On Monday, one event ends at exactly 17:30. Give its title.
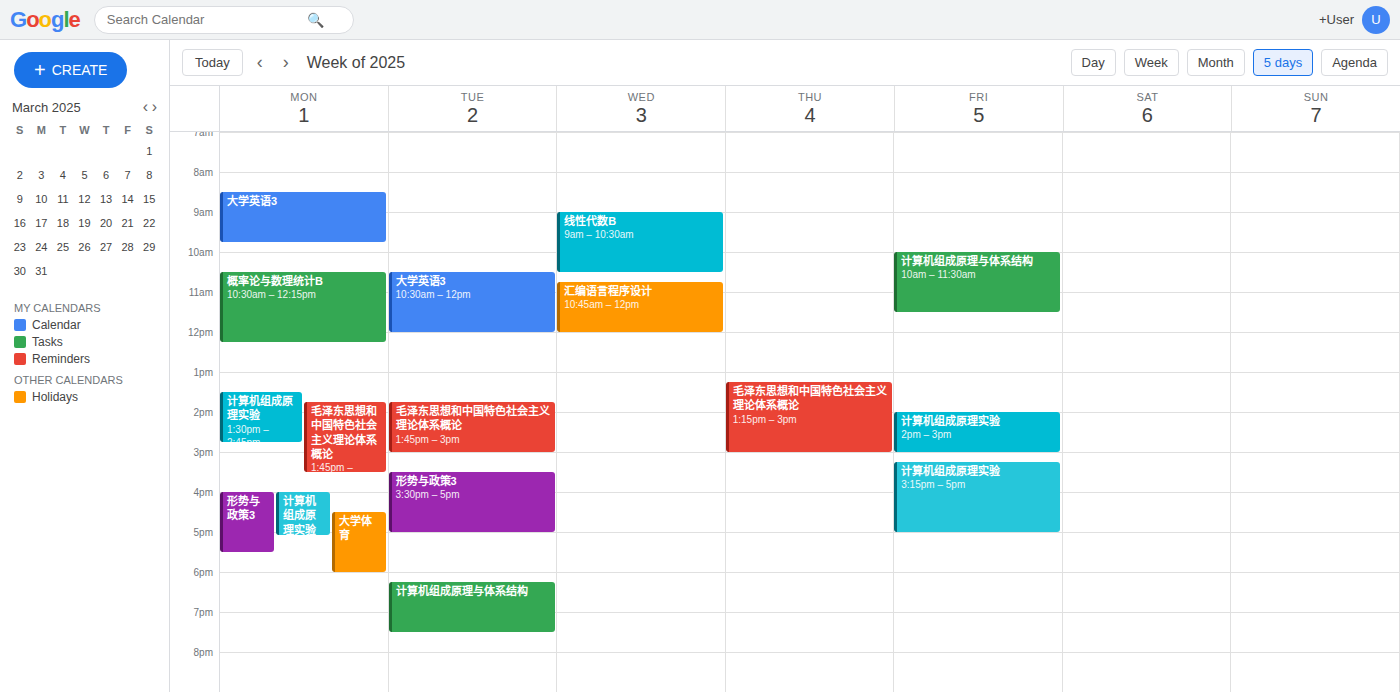
"形势与政策3"